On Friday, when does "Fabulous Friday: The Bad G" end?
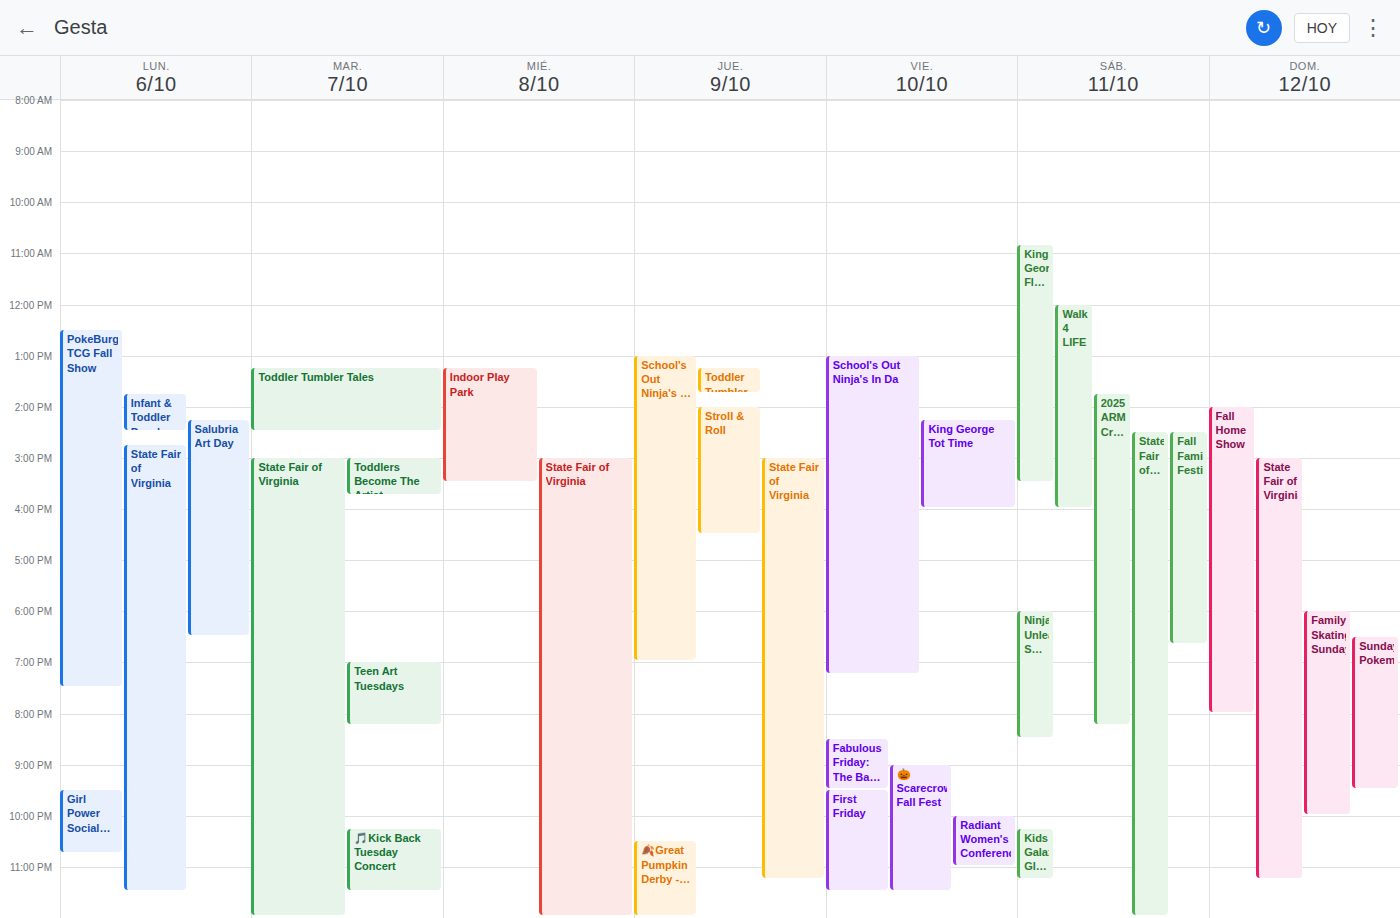
9:30 PM